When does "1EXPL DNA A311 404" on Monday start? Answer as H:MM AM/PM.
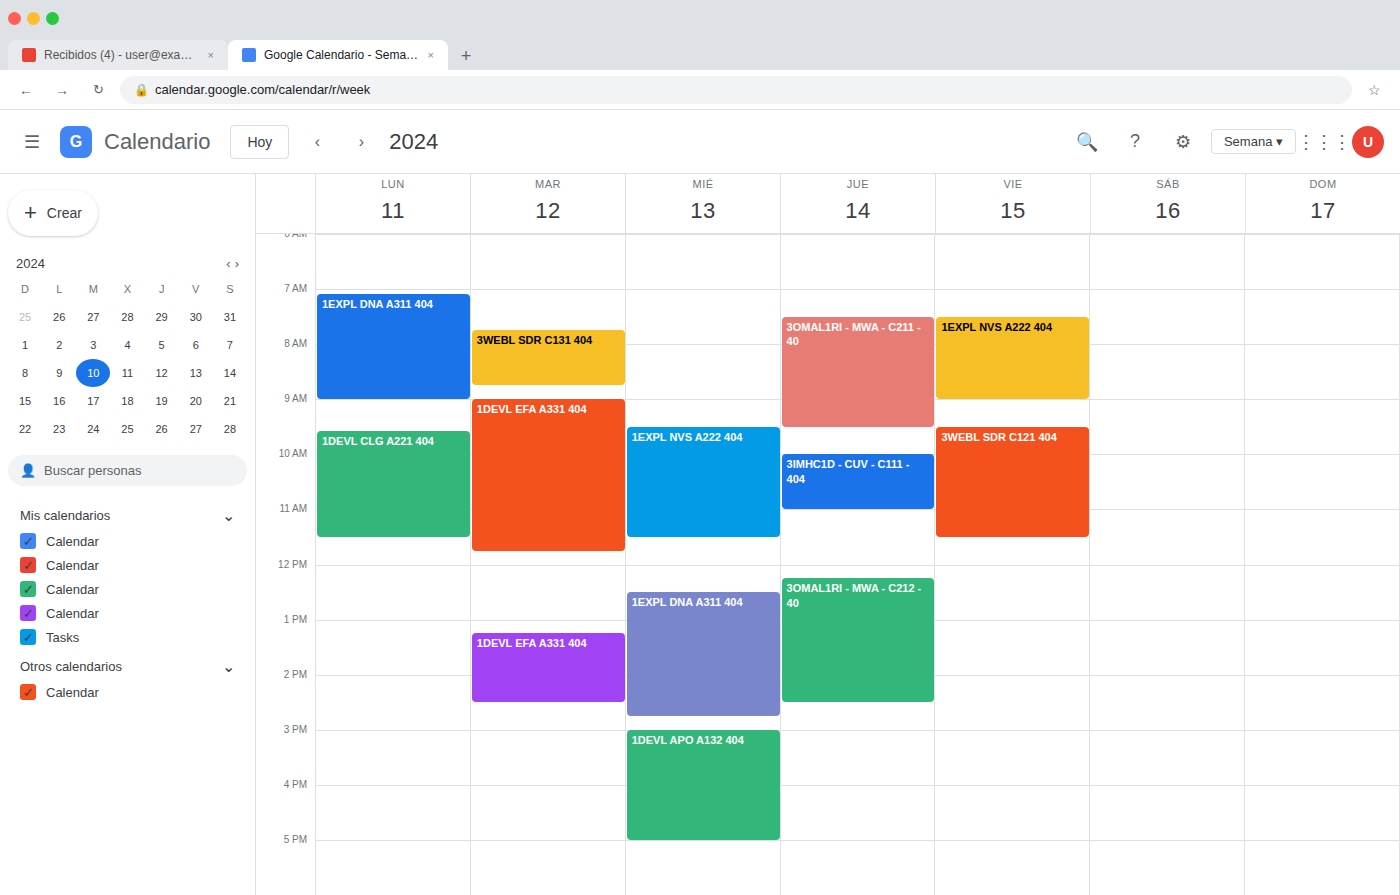
7:05 AM